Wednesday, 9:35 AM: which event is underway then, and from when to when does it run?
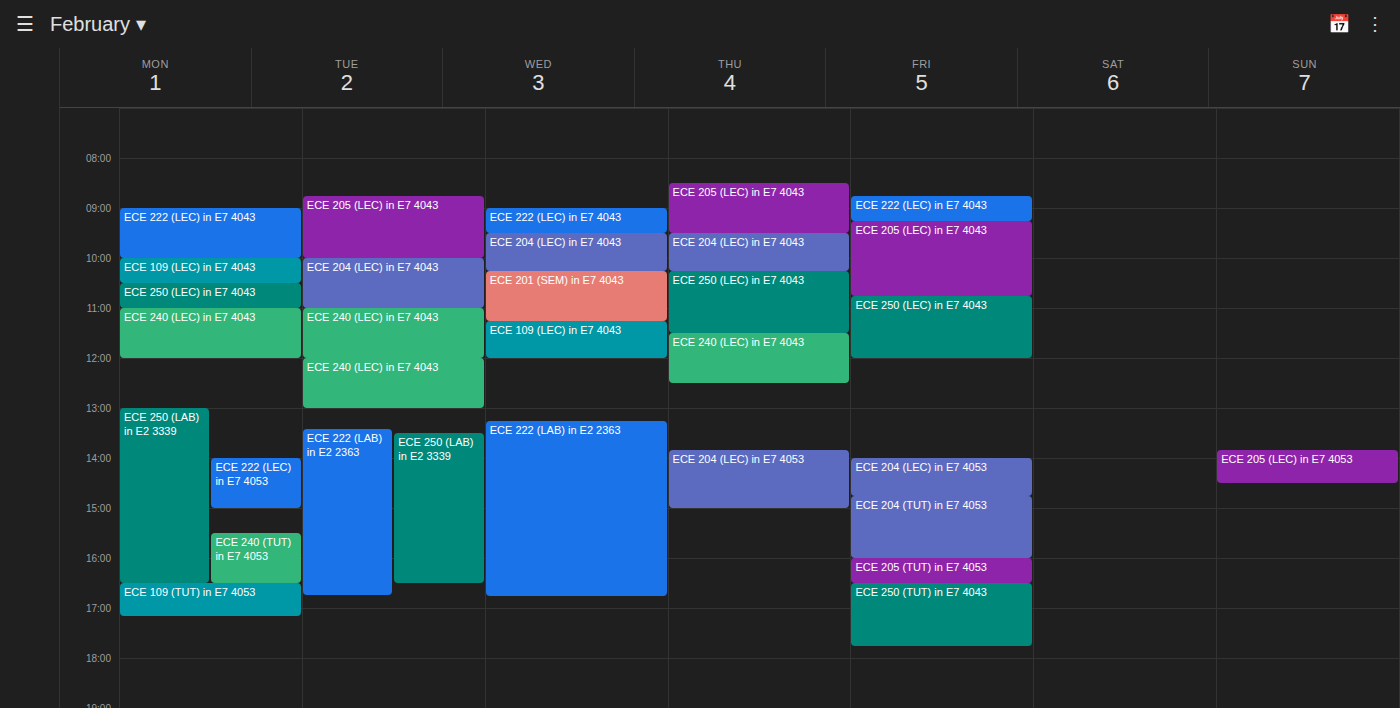
"ECE 204 (LEC) in E7 4043", 9:30 AM to 10:15 AM